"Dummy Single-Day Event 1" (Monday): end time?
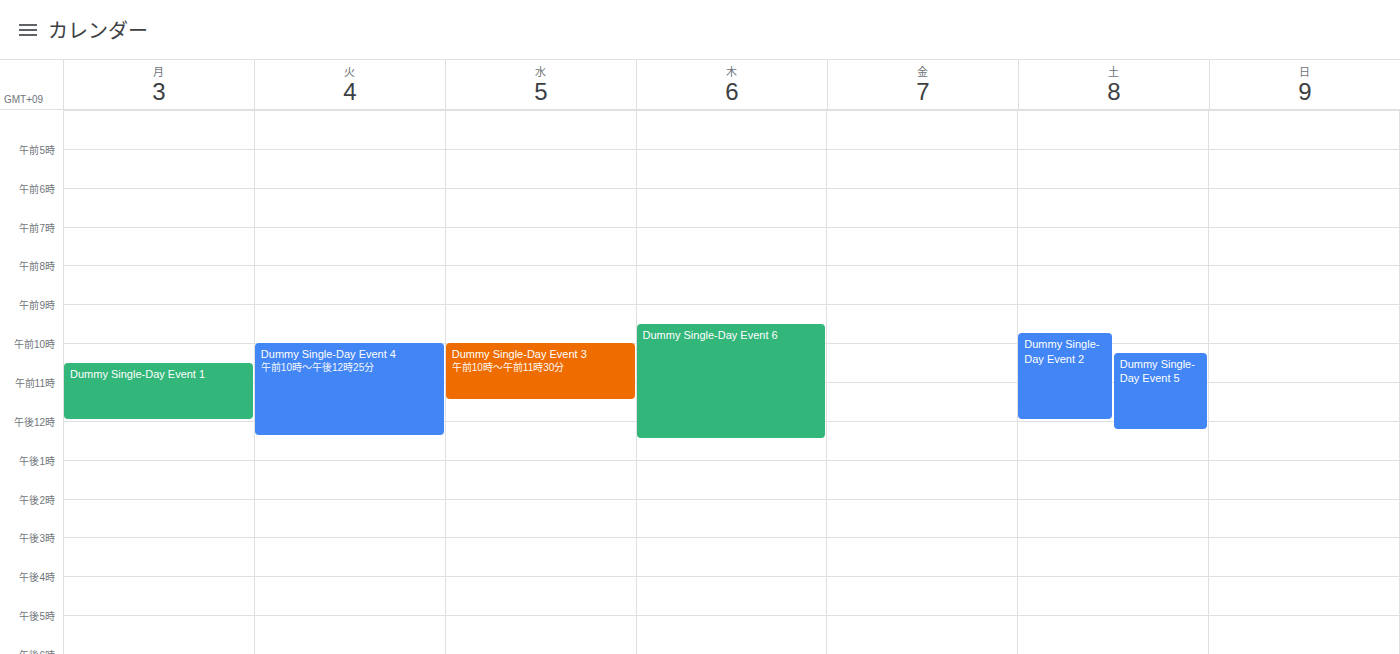
12:00 PM